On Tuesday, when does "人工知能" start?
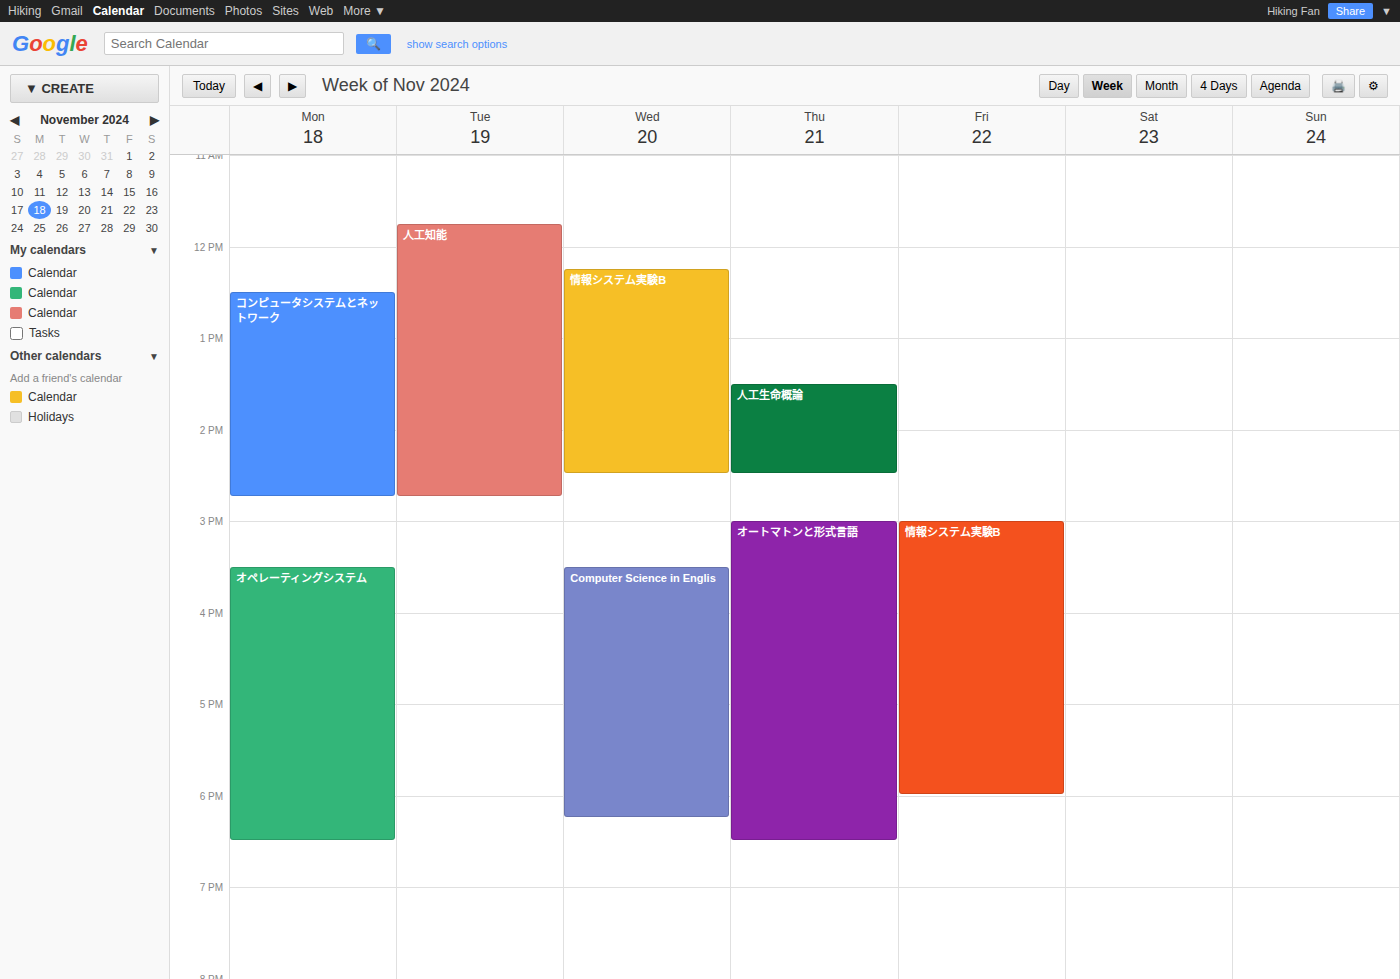
11:45 AM